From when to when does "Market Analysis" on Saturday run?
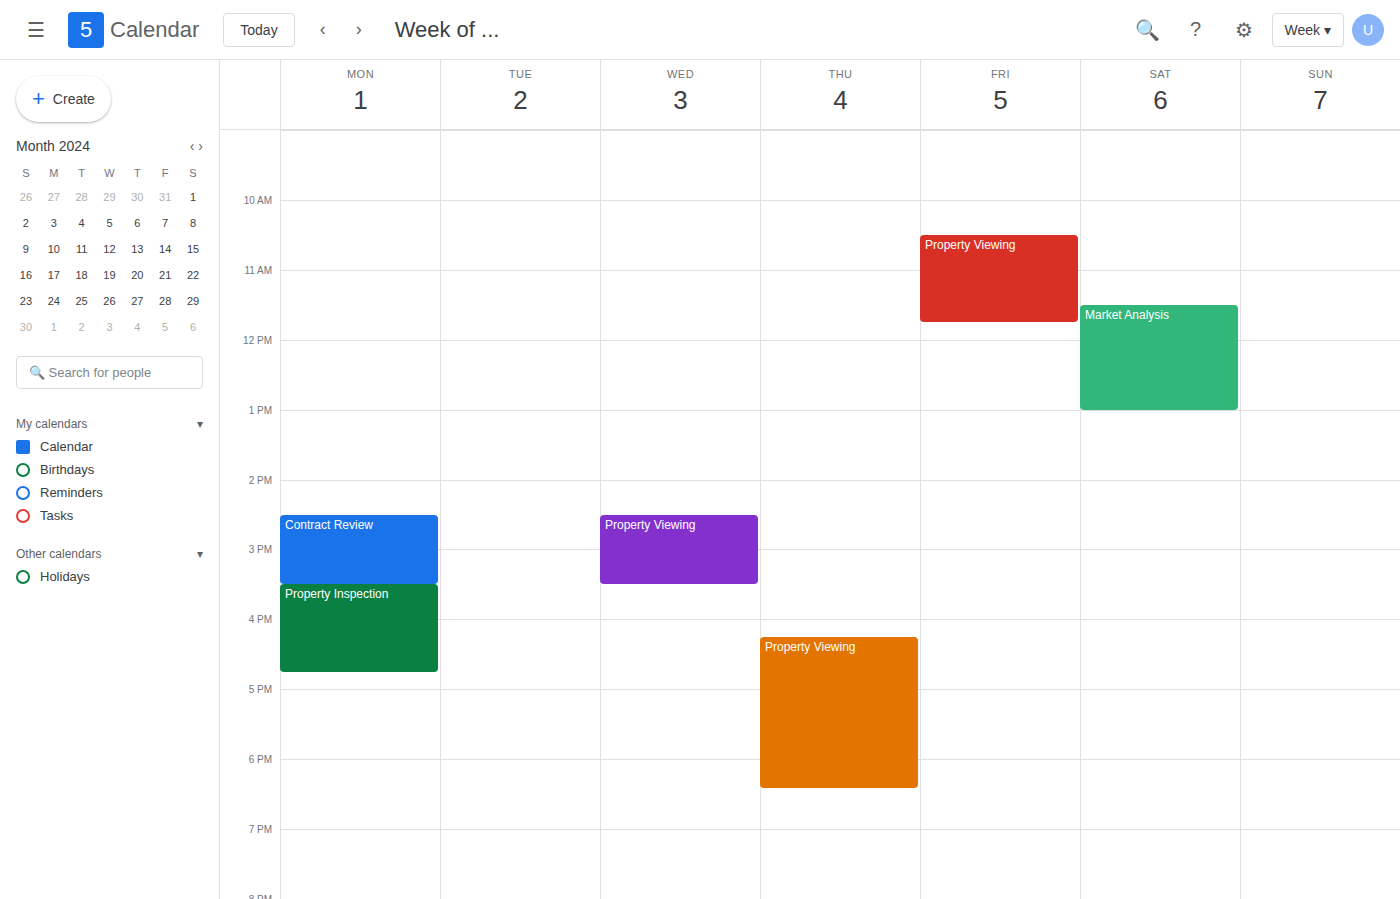
11:30 AM to 1:00 PM